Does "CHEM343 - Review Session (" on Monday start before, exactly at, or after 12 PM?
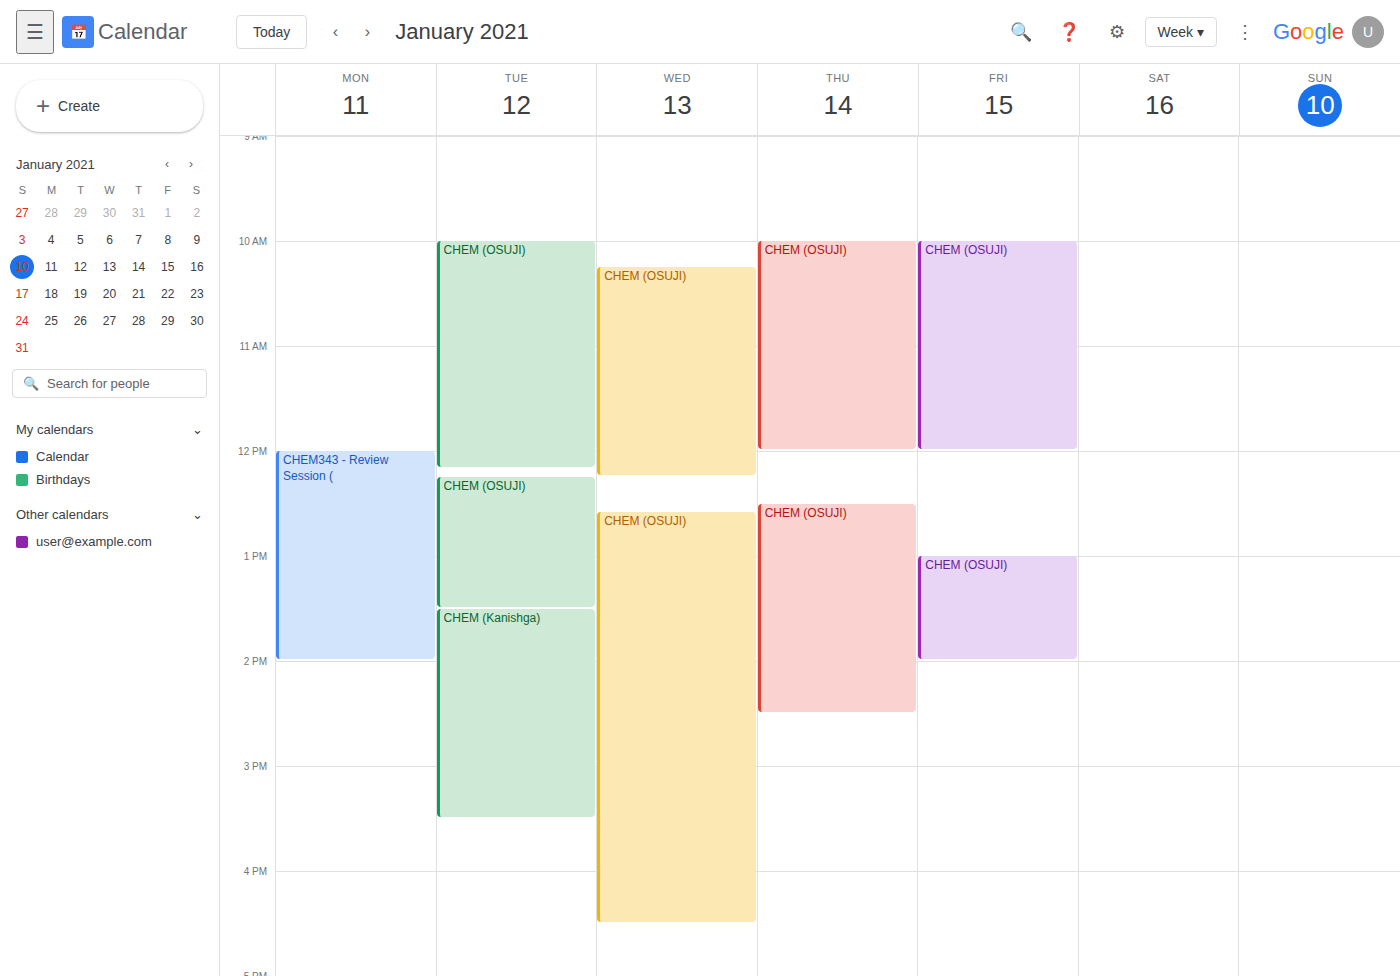
12:00 PM -- exactly at 12 PM, on the 12 PM line.